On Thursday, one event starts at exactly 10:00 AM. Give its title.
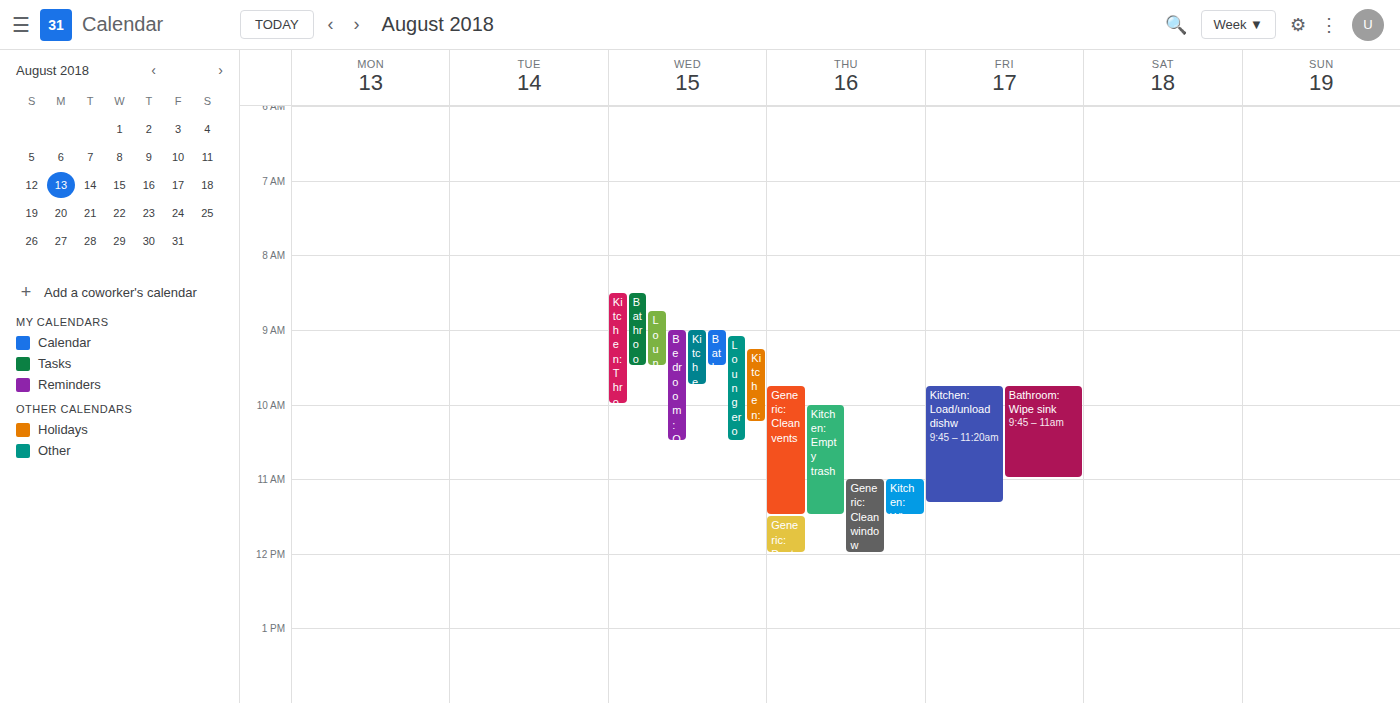
"Kitchen: Empty trash"